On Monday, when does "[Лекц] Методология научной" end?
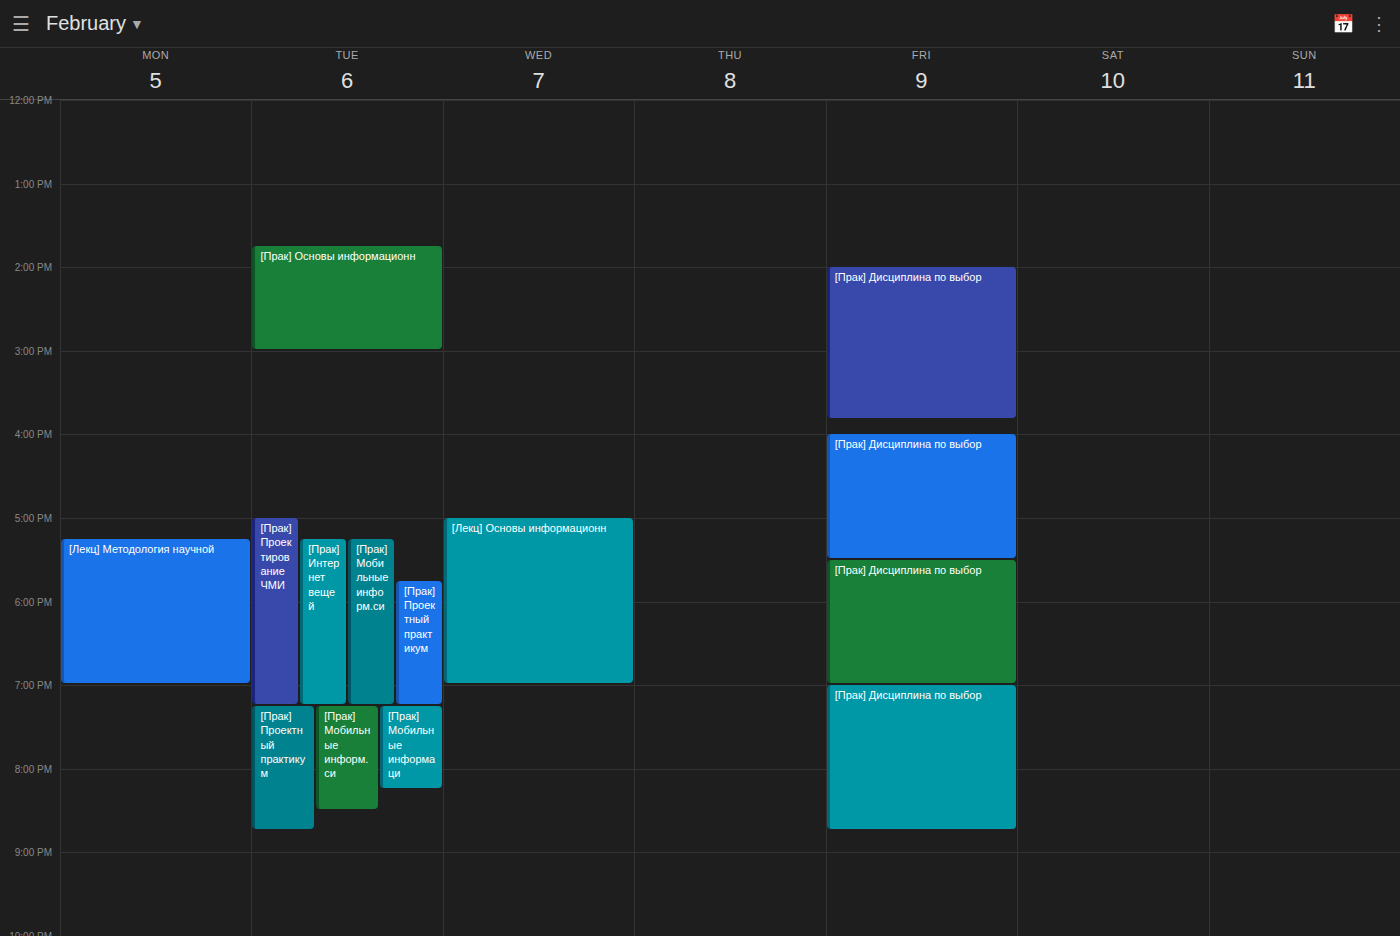
7:00 PM